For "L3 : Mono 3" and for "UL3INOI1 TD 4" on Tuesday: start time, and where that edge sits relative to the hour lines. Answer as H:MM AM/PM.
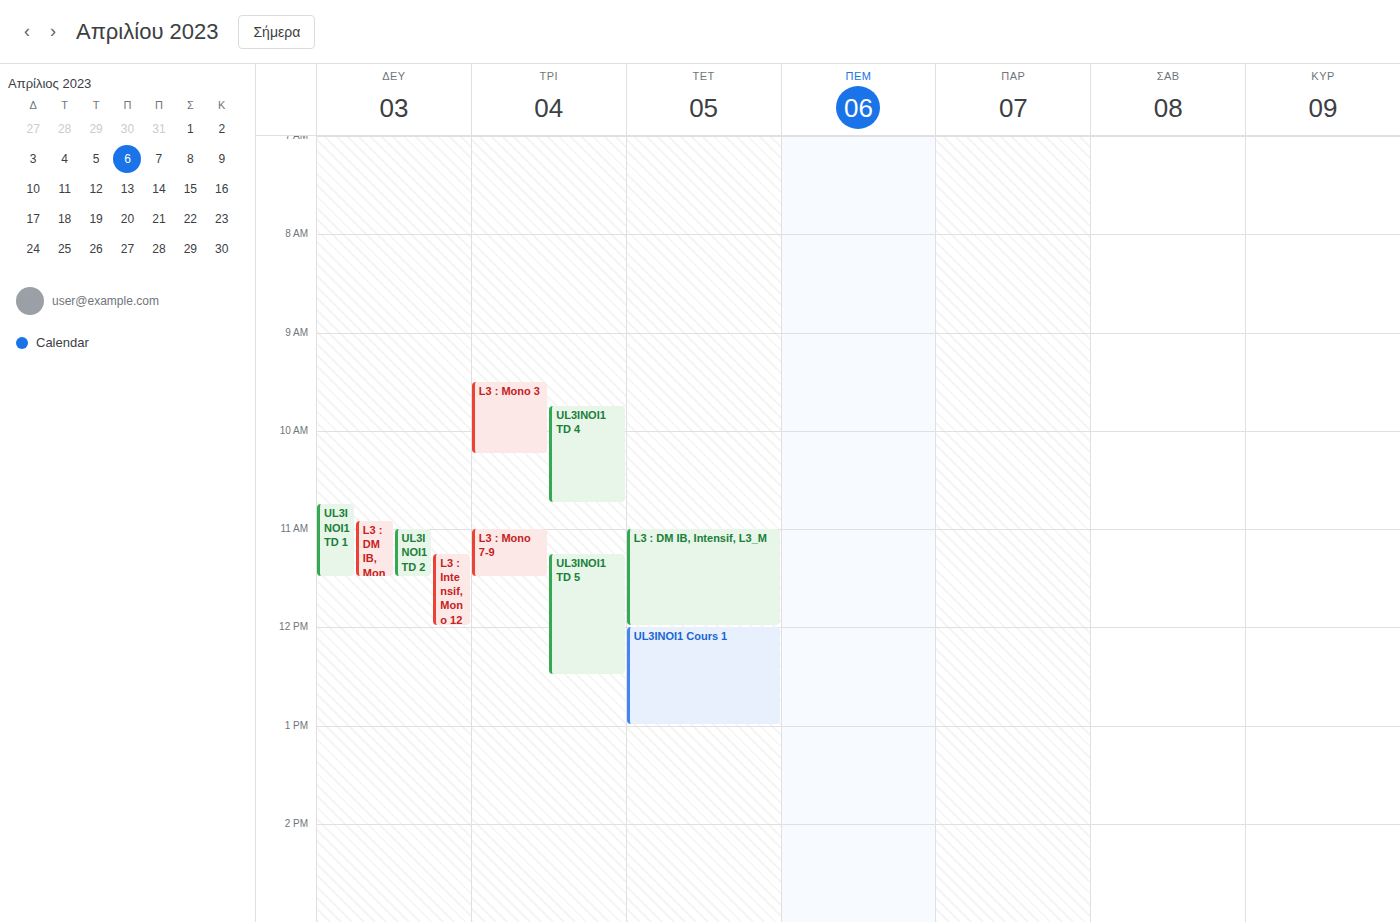
"L3 : Mono 3": 9:30 AM, halfway between the 9 AM and 10 AM lines. "UL3INOI1 TD 4": 9:45 AM, neither: three quarters of the way from the 9 AM line to the 10 AM line.